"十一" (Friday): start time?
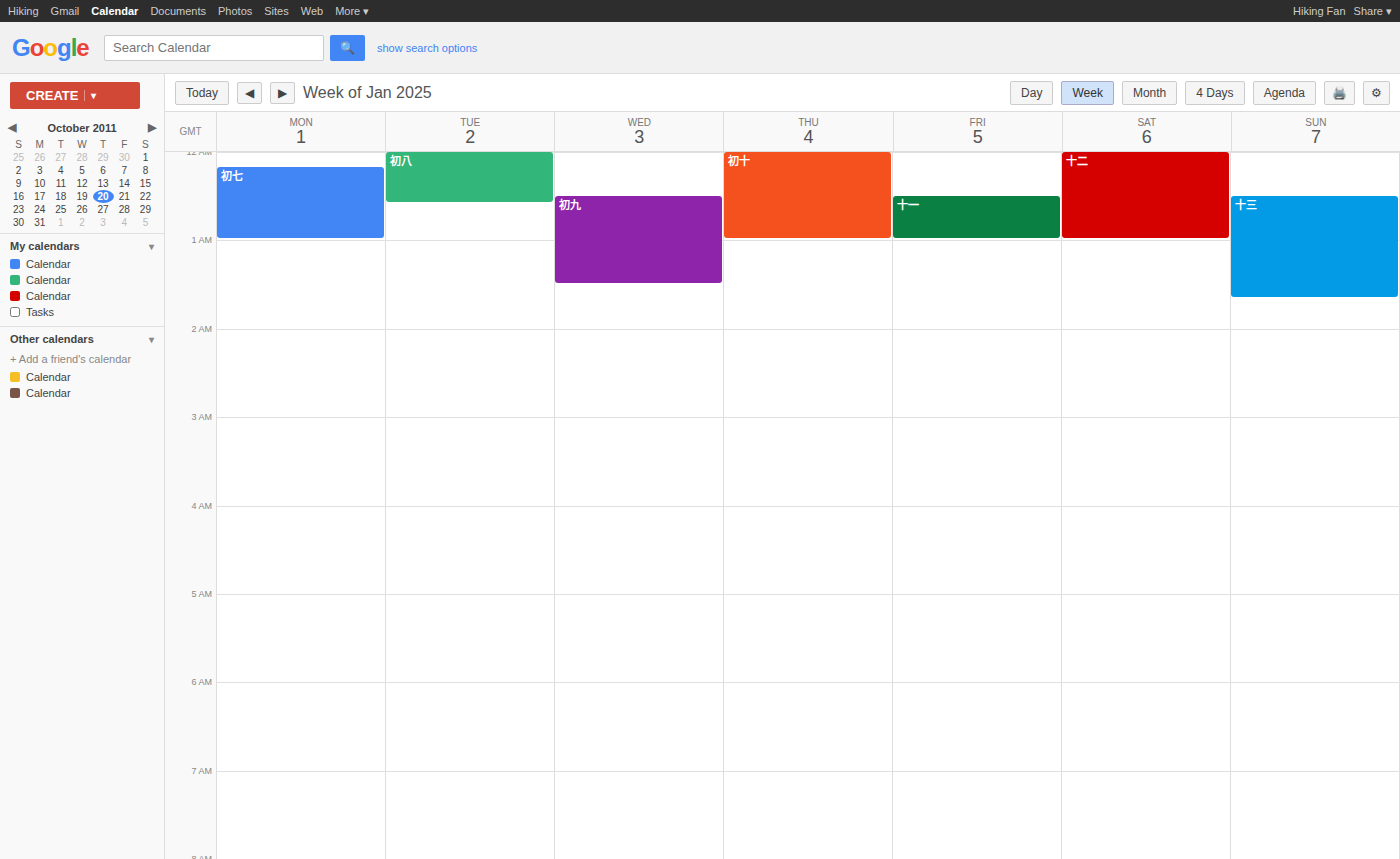
12:30 AM